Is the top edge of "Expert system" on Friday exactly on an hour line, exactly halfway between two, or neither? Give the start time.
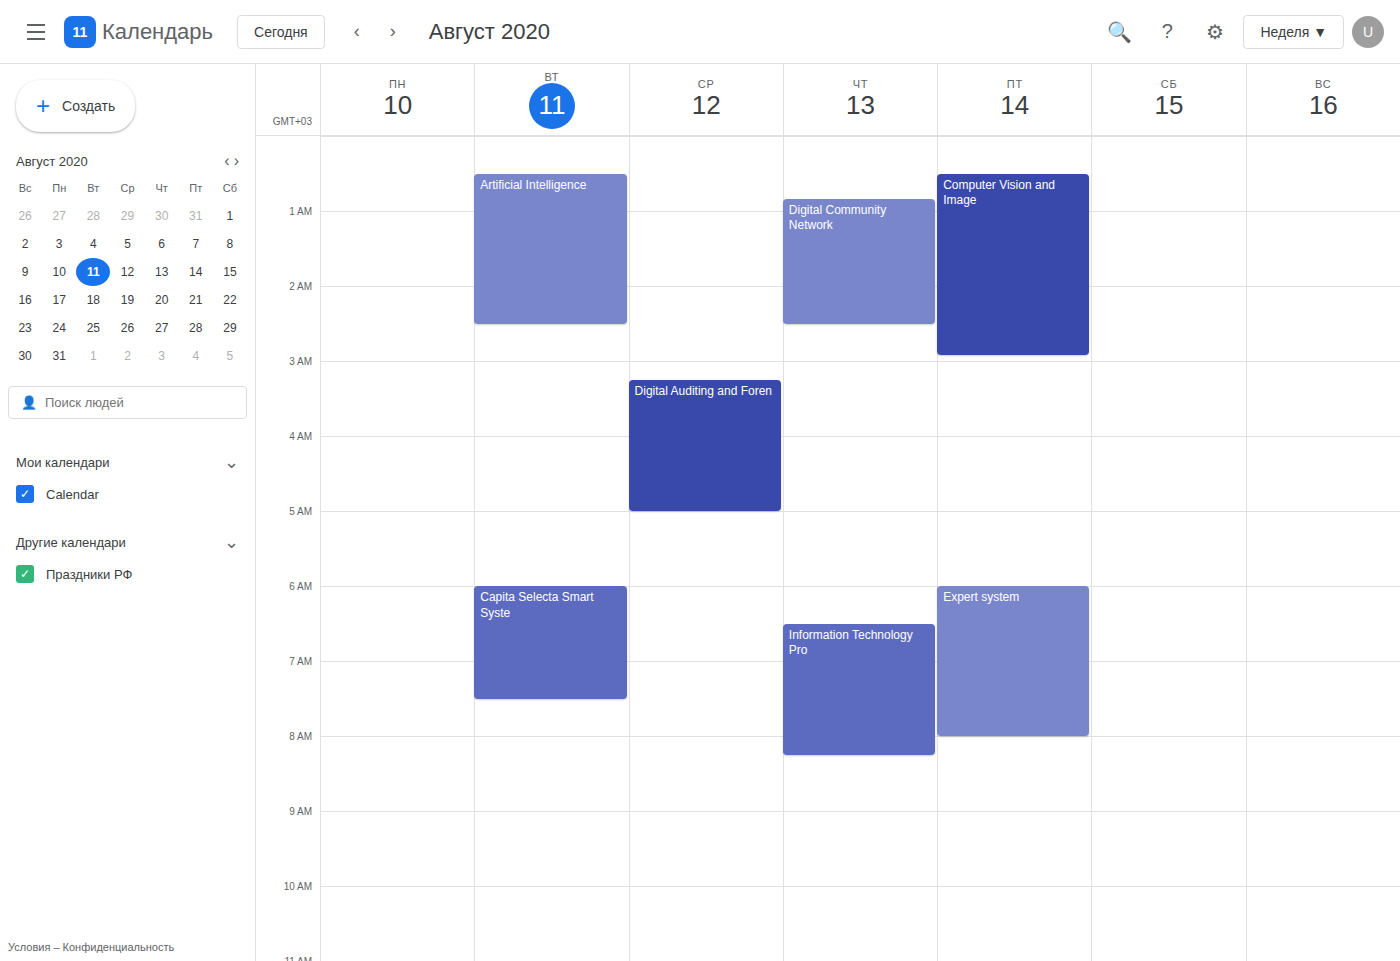
6:00 AM -- exactly on the 6 AM line.